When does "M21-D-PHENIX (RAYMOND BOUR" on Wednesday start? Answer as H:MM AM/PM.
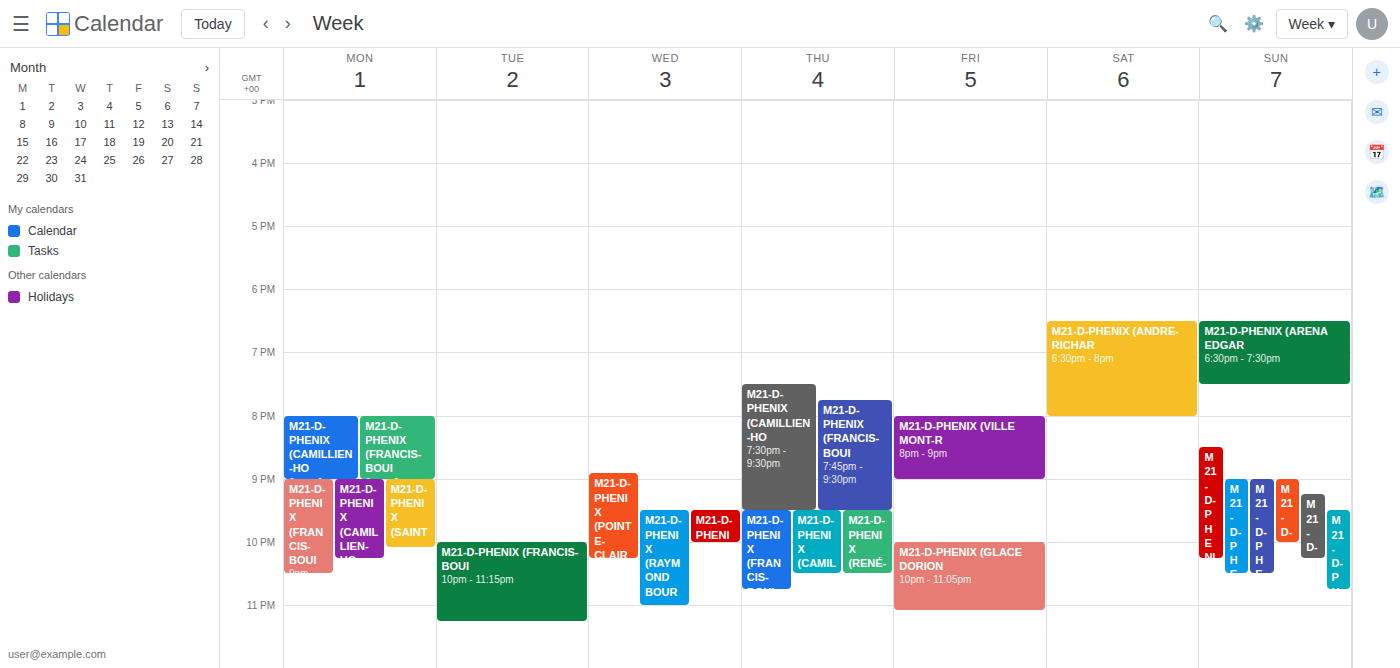
9:30 PM